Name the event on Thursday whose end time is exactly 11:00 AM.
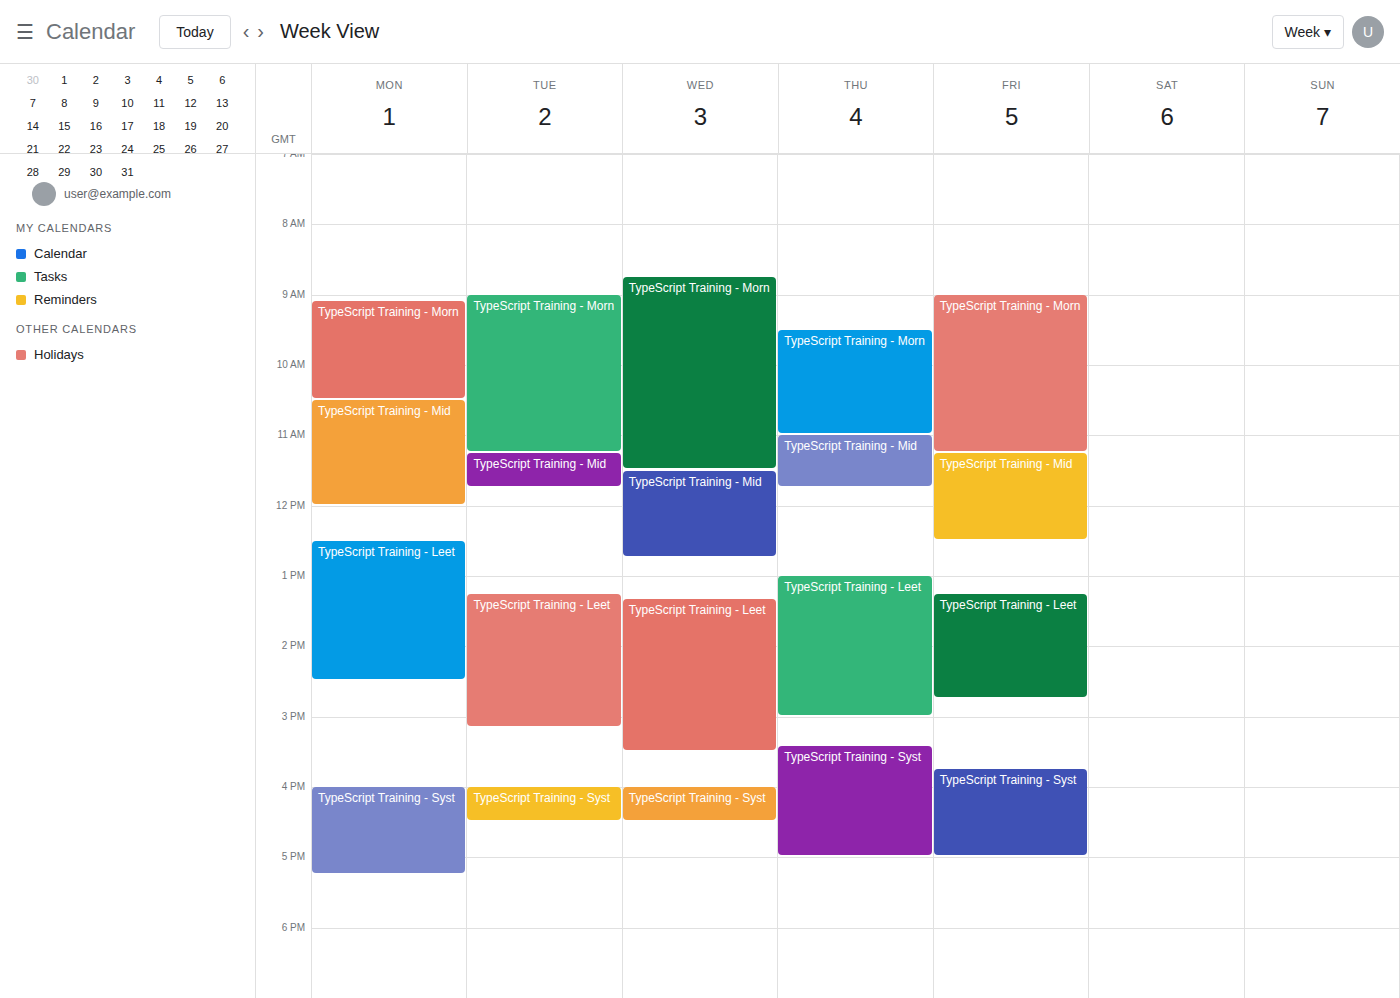
"TypeScript Training - Morn"